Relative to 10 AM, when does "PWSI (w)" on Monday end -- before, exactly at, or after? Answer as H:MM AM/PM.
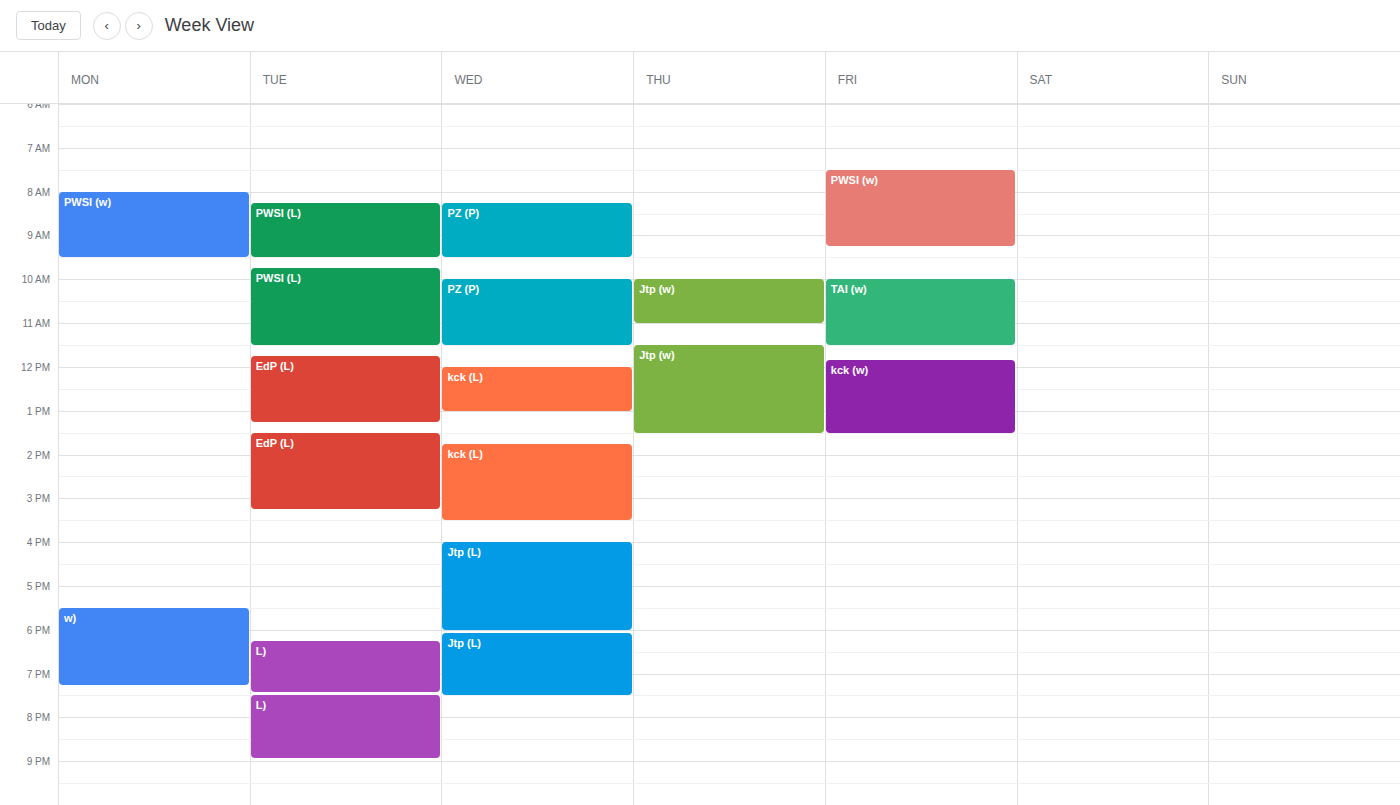
9:30 AM -- before 10 AM, 30 minutes above the 10 AM line.